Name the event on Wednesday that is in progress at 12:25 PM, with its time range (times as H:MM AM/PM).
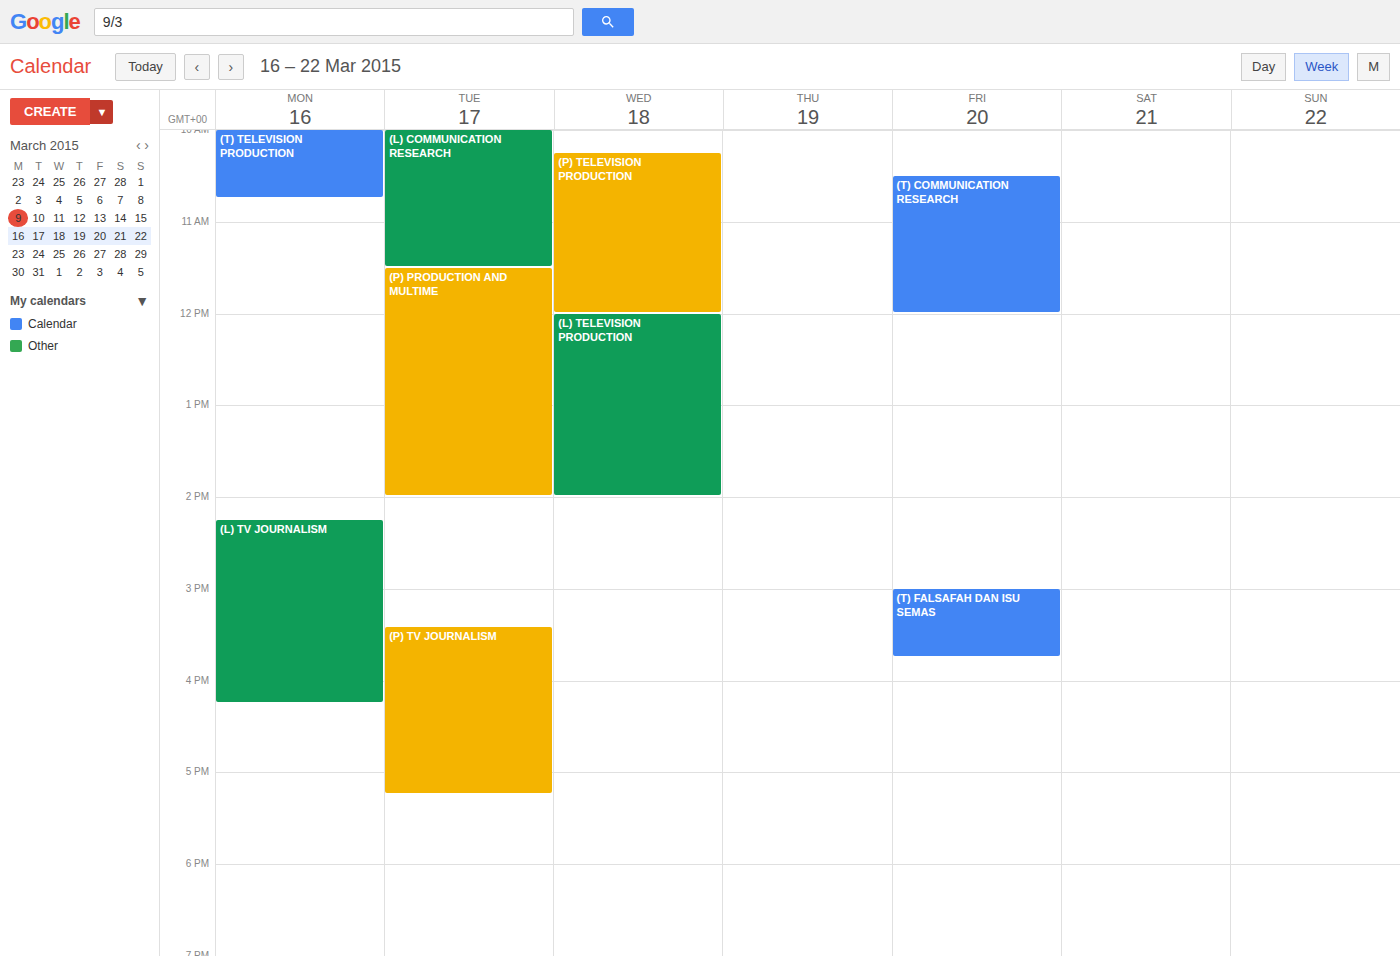
"(L) TELEVISION PRODUCTION", 12:00 PM to 2:00 PM